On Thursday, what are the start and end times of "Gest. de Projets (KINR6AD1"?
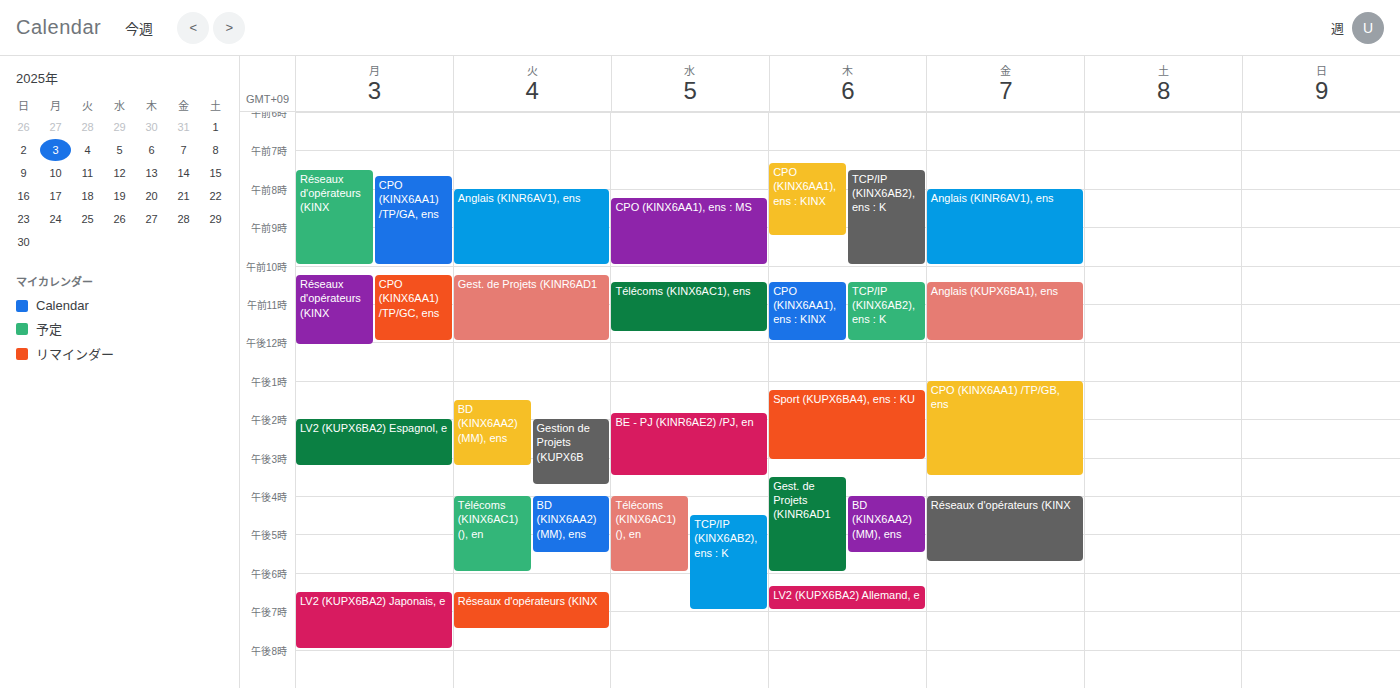
15:30 to 18:00